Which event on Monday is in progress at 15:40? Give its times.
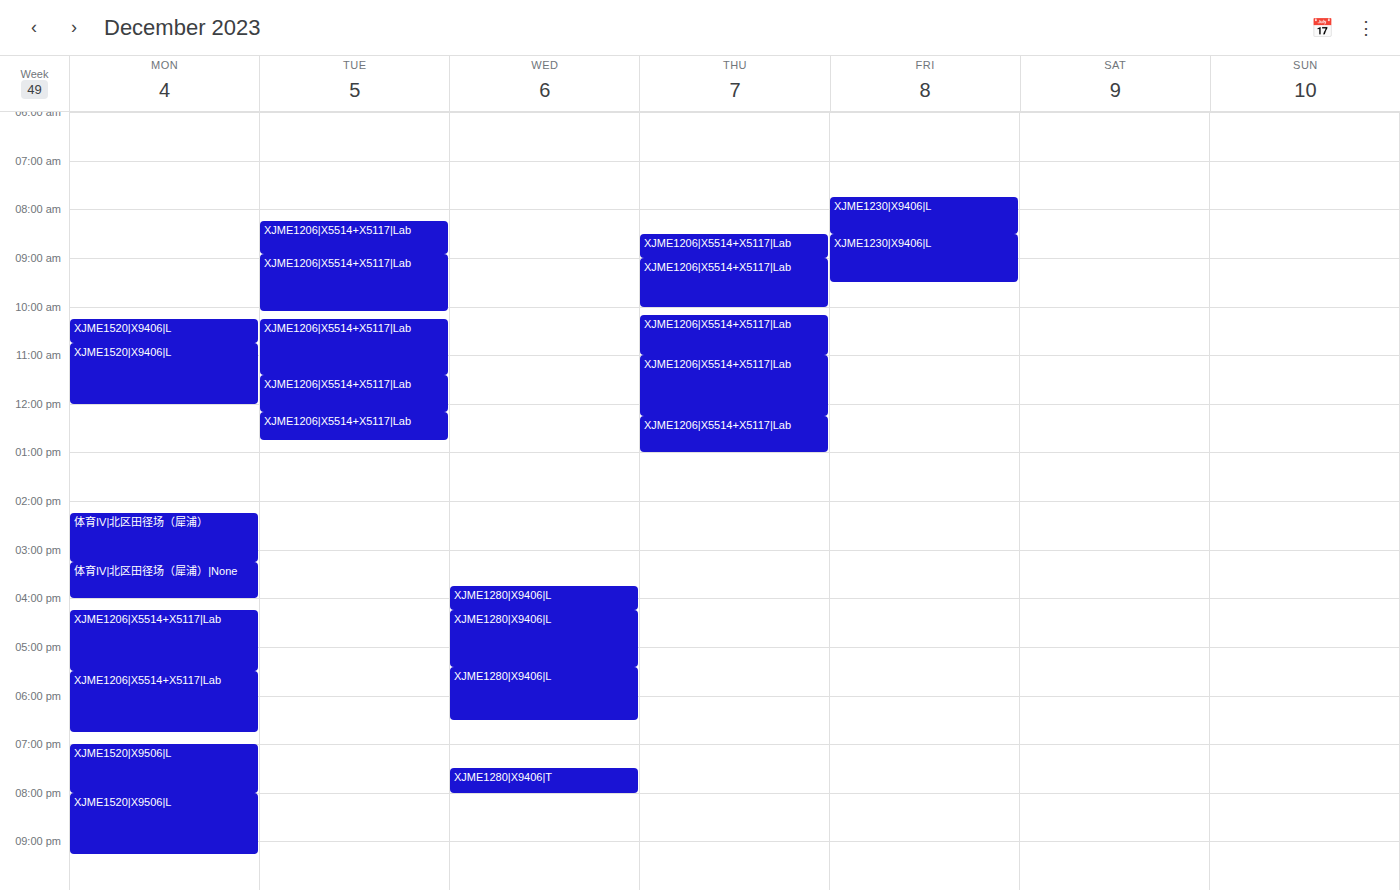
"体育IV|北区田径场（犀浦）|None", 15:15 to 16:00